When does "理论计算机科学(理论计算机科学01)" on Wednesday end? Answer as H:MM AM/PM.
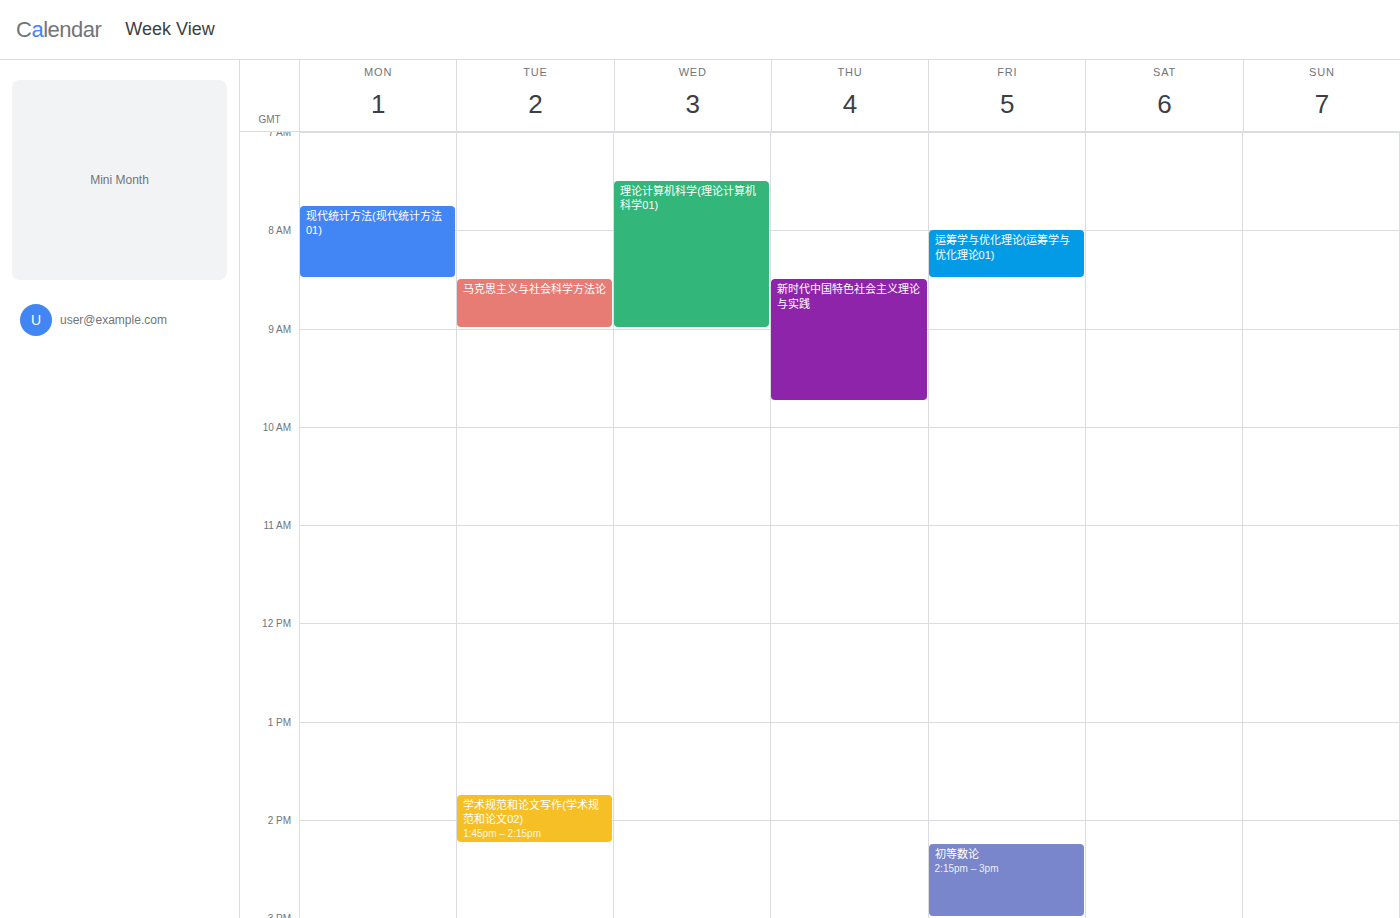
9:00 AM